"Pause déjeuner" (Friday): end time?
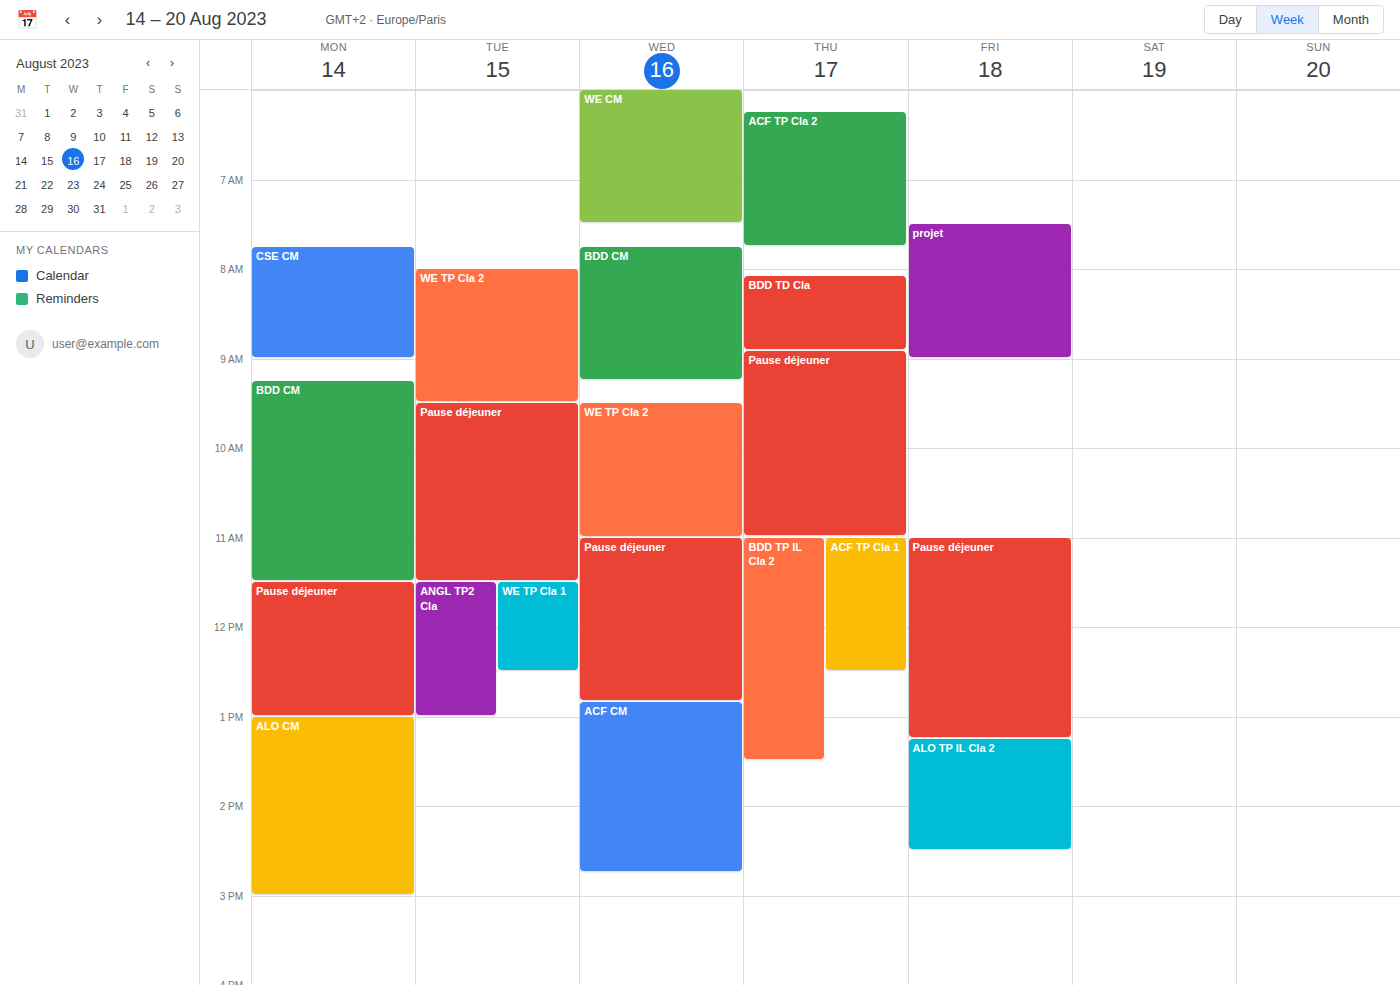
1:15 PM